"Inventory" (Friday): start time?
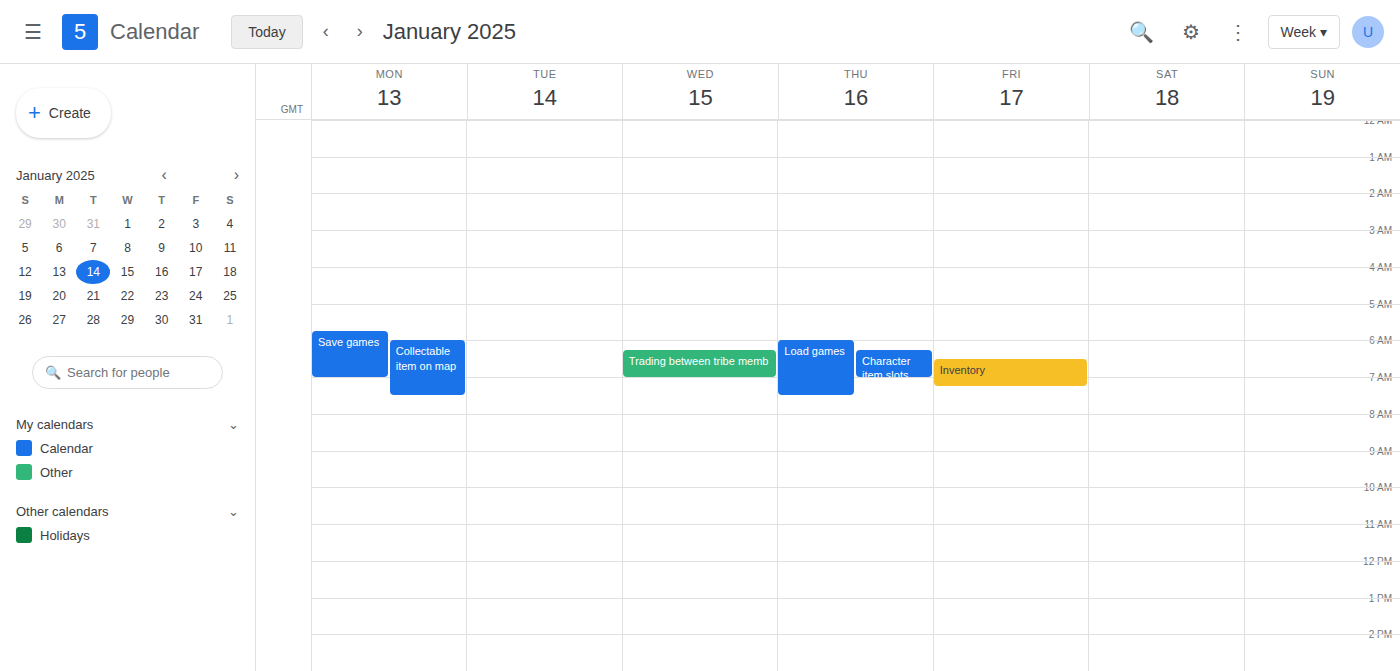
6:30 AM